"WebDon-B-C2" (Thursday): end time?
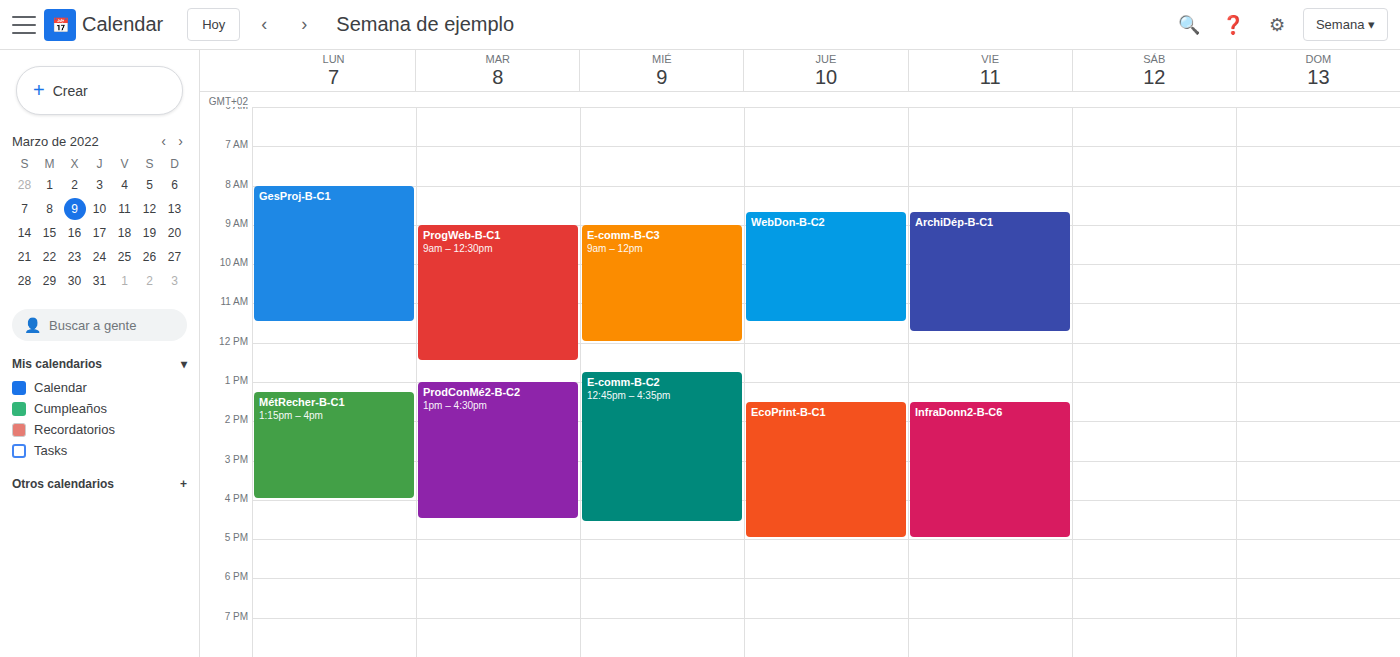
11:30 AM